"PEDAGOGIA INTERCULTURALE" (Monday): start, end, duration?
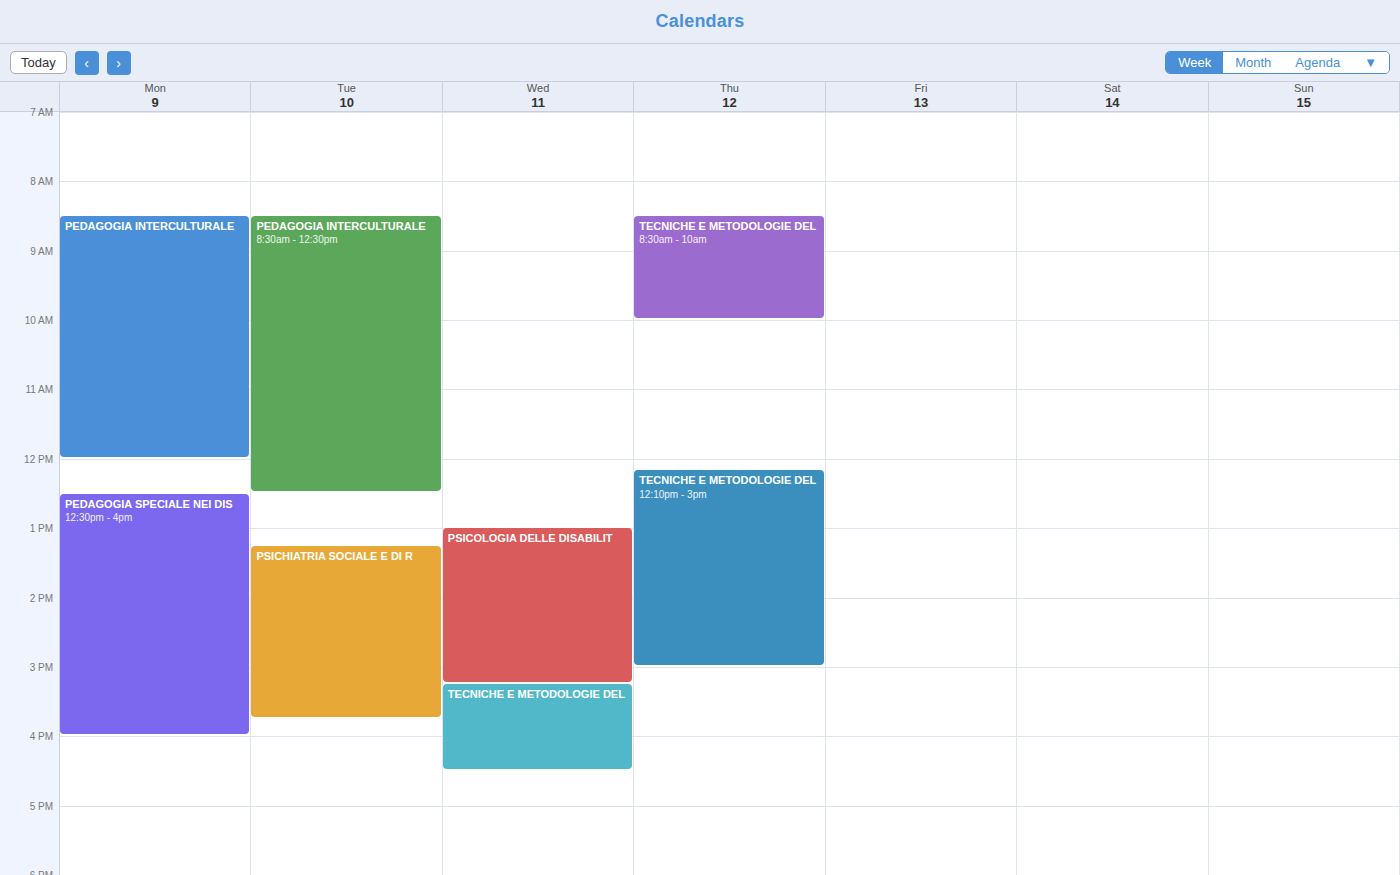
8:30 AM to 12:00 PM, 3 hours 30 minutes